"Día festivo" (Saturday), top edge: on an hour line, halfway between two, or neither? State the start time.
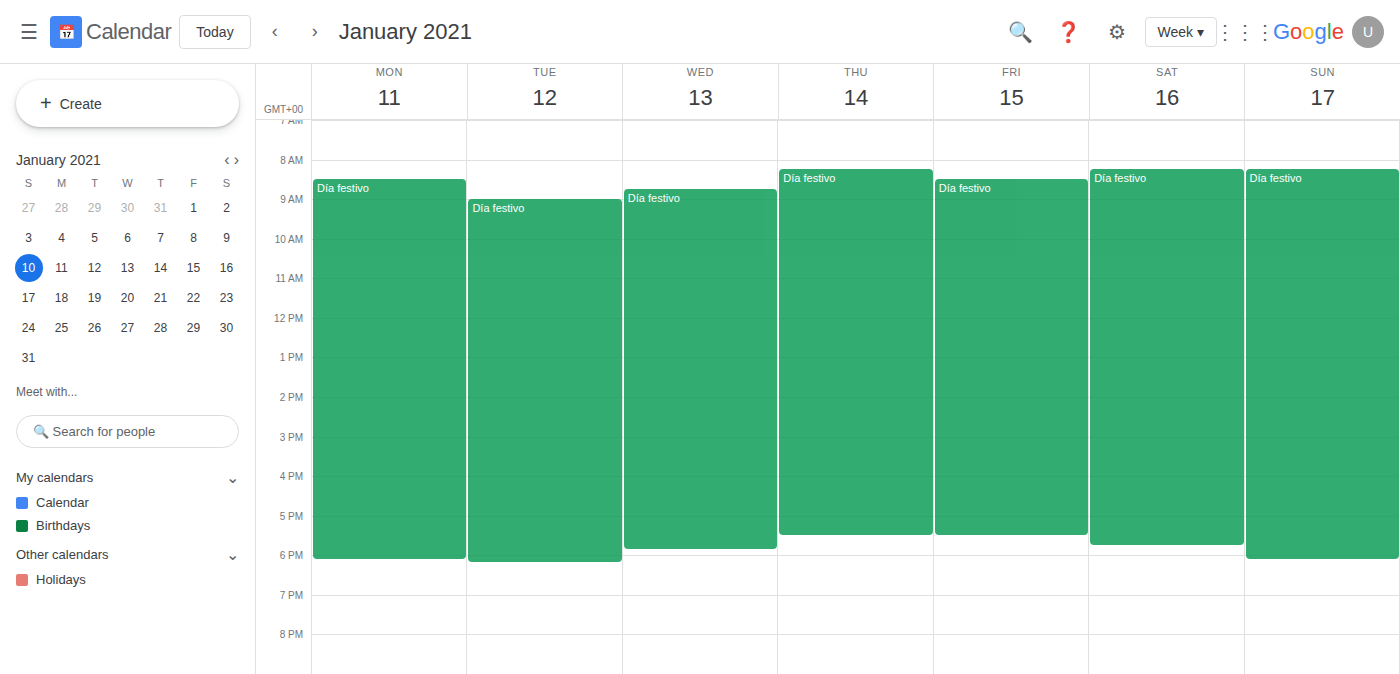
8:15 AM -- neither: a quarter of the way from the 8 AM line to the 9 AM line.